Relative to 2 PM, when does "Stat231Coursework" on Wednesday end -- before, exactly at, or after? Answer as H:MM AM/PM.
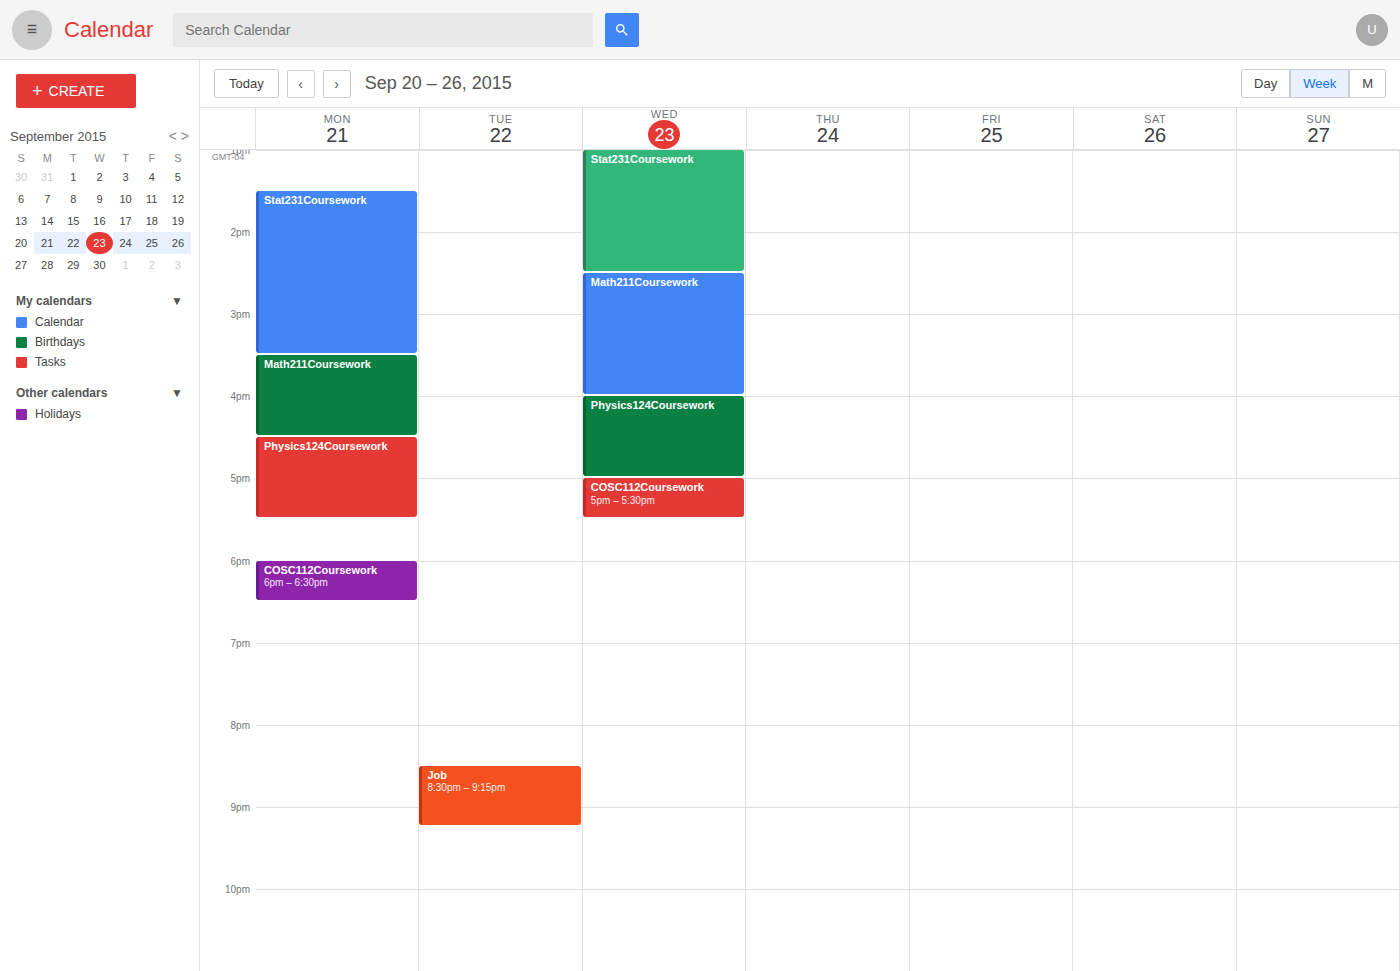
2:30 PM -- after 2 PM, 30 minutes below the 2 PM line.